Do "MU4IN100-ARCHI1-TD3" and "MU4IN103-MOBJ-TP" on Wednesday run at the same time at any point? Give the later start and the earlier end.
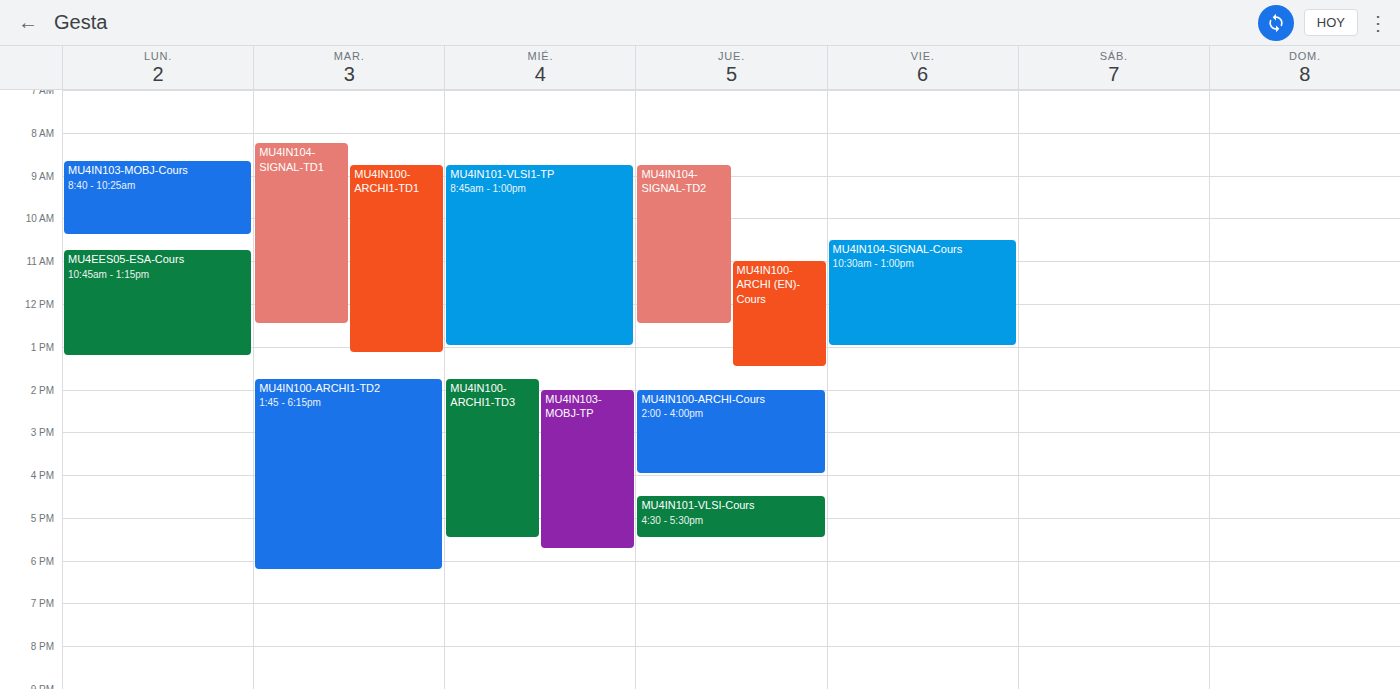
"MU4IN103-MOBJ-TP" starts at 2:00 PM, before "MU4IN100-ARCHI1-TD3" ends at 5:30 PM -- they overlap.